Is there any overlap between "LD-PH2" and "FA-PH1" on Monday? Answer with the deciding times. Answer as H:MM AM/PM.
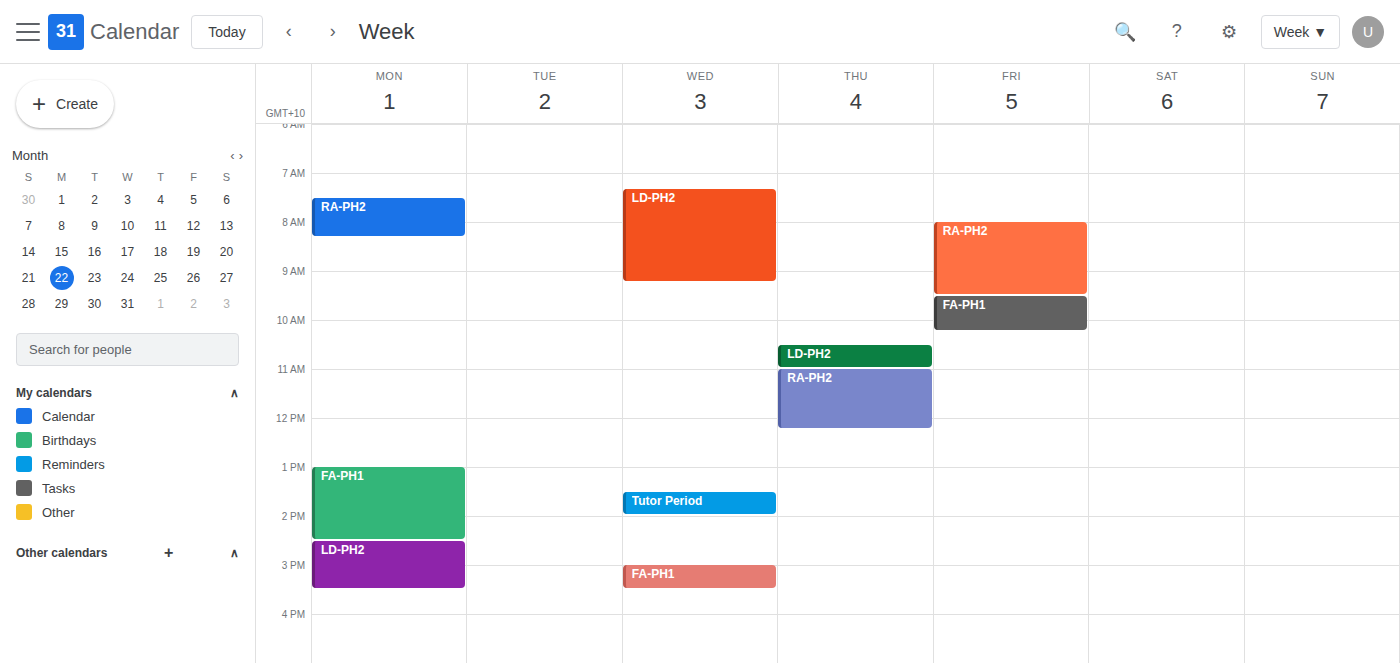
"FA-PH1" ends at 2:30 PM, exactly when "LD-PH2" starts -- they touch but do not overlap.